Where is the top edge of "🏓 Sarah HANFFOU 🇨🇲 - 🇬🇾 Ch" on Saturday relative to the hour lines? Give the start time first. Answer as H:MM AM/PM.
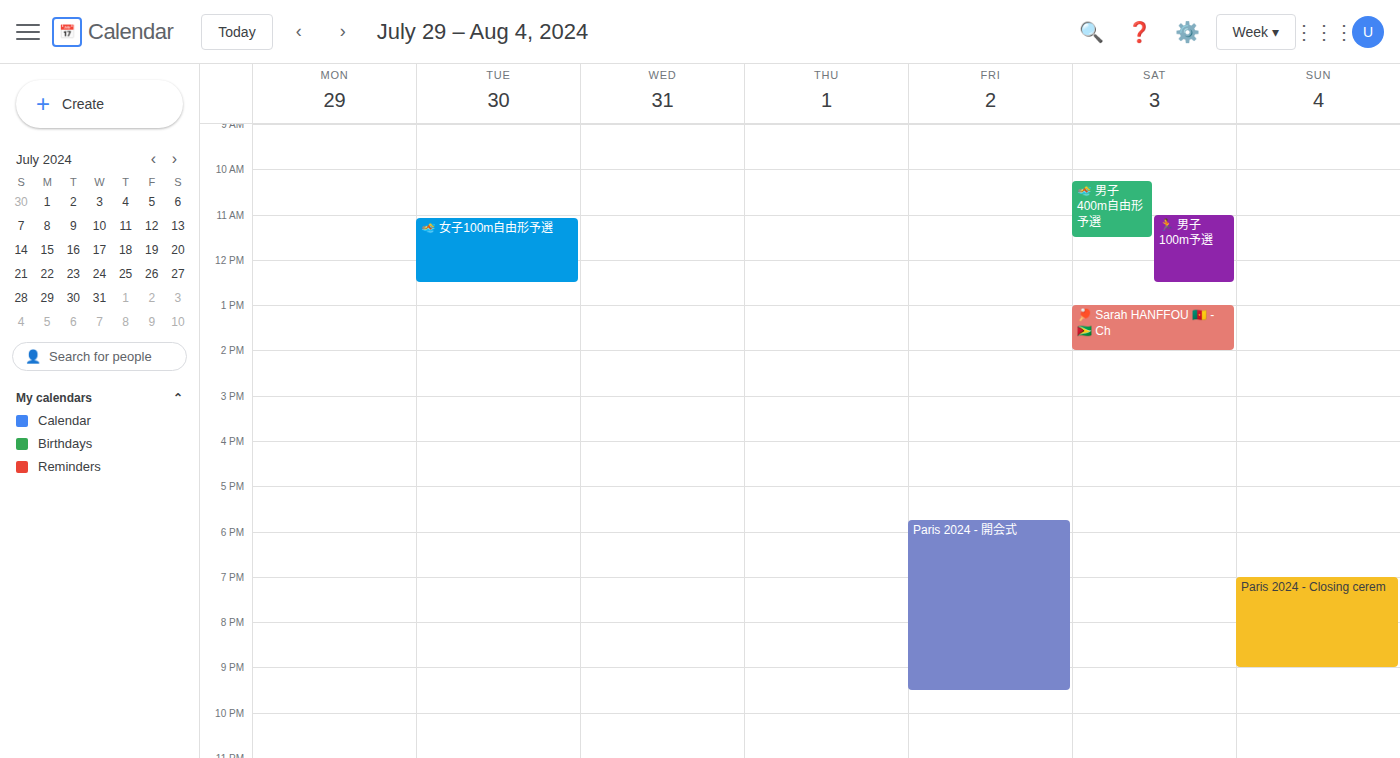
1:00 PM -- exactly on the 1 PM line.